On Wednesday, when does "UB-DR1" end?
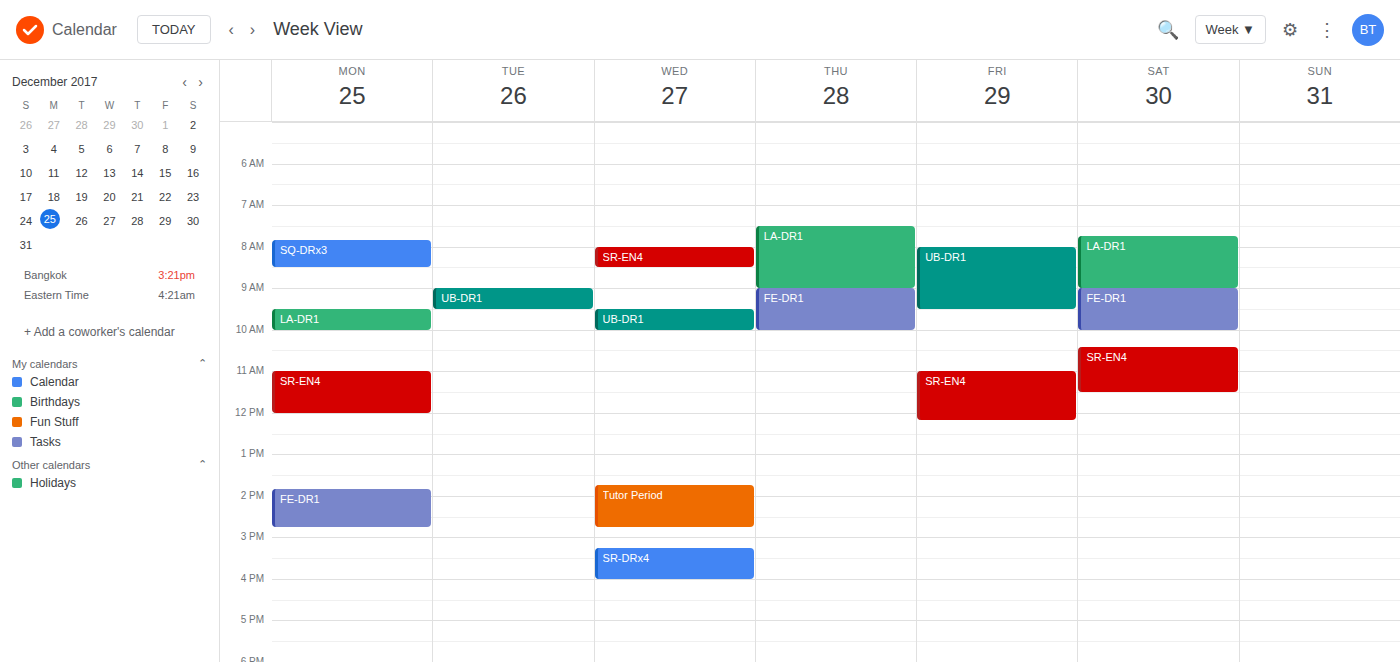
10:00 AM